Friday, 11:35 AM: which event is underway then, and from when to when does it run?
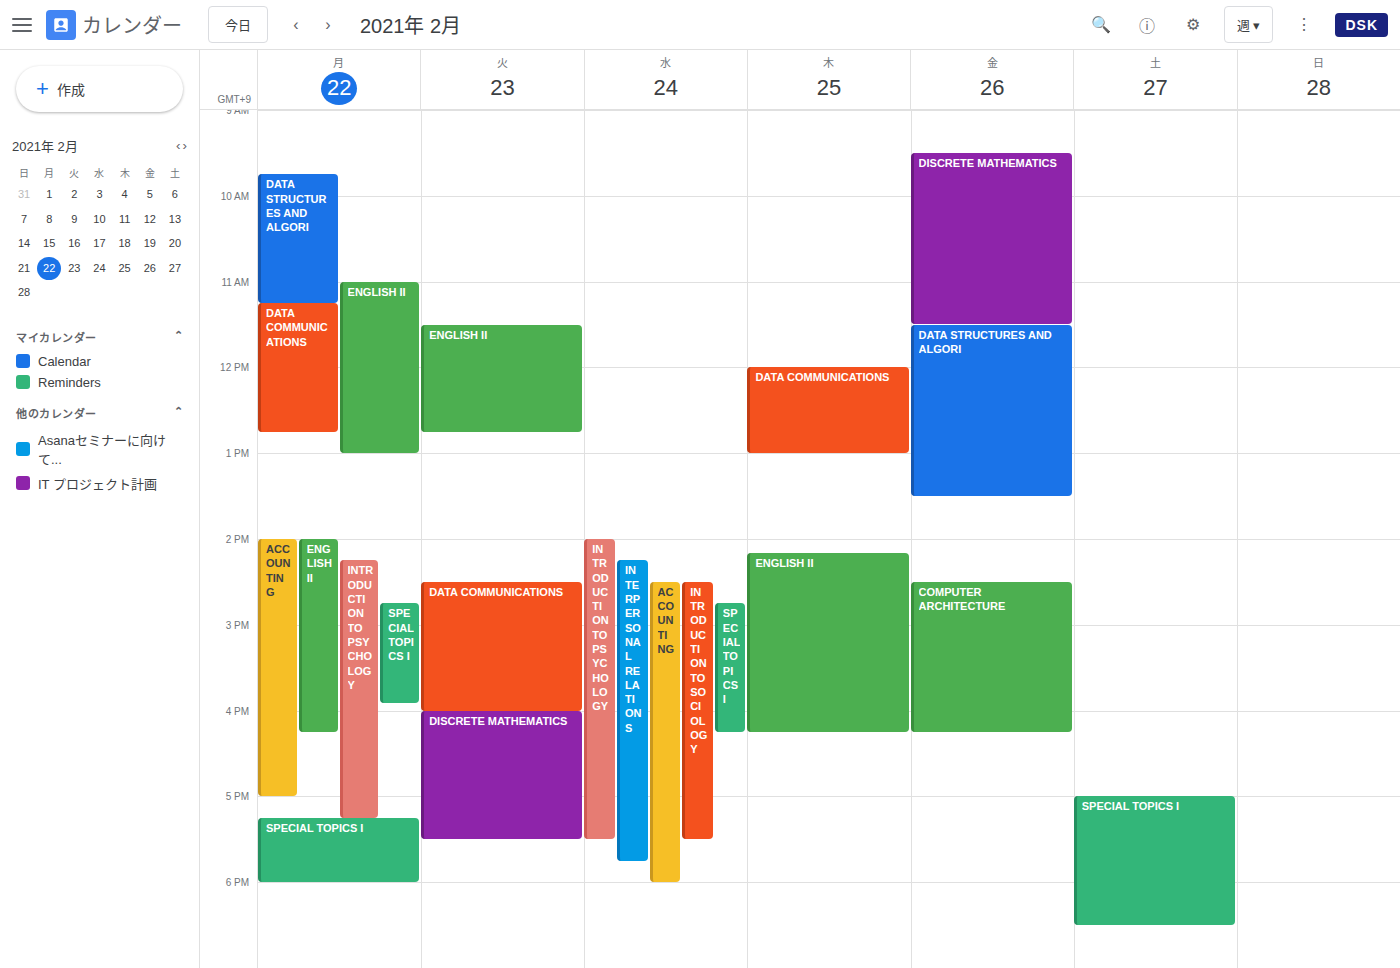
"DATA STRUCTURES AND ALGORI", 11:30 AM to 1:30 PM